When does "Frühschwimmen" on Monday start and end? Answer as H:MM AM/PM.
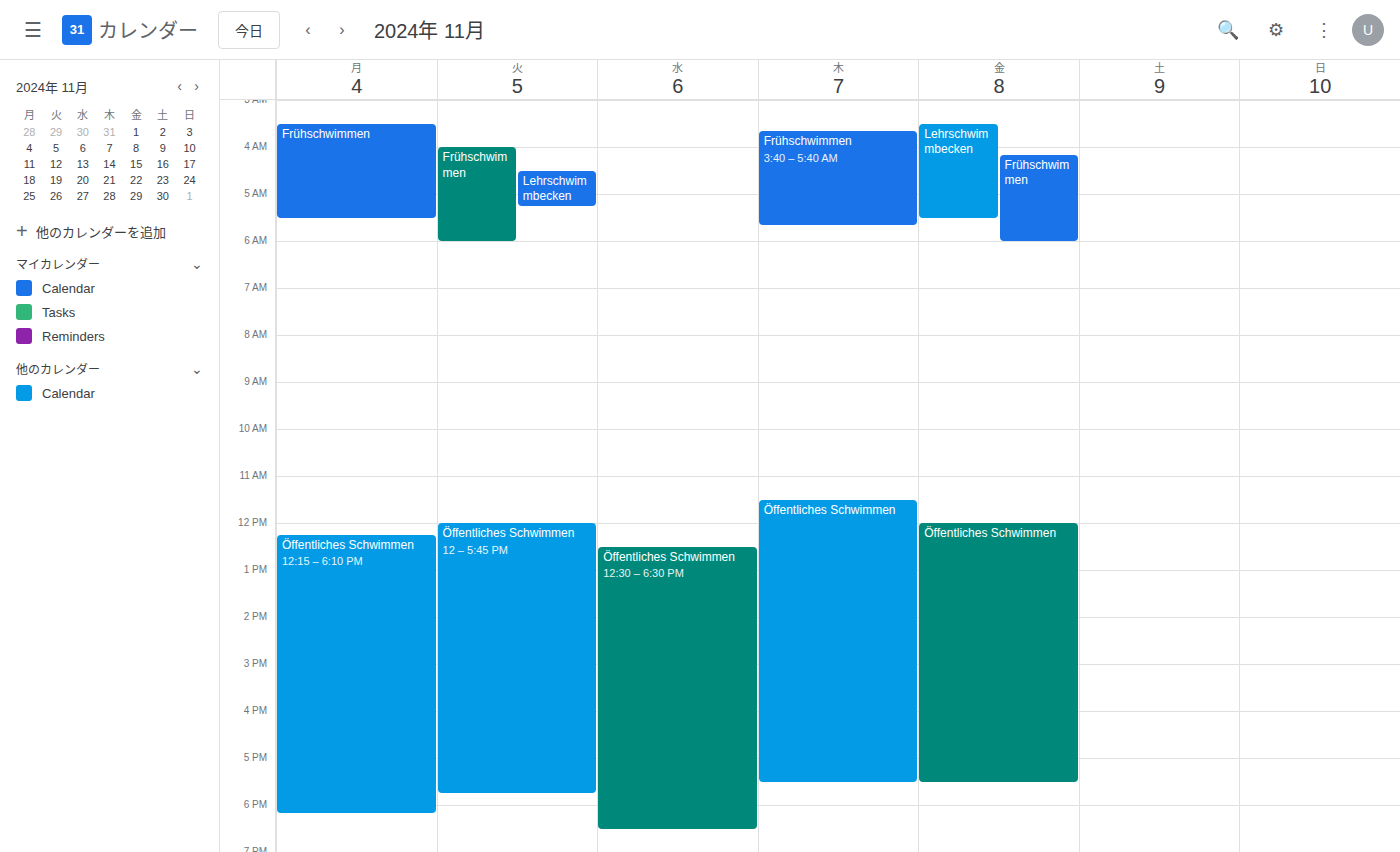
3:30 AM to 5:30 AM